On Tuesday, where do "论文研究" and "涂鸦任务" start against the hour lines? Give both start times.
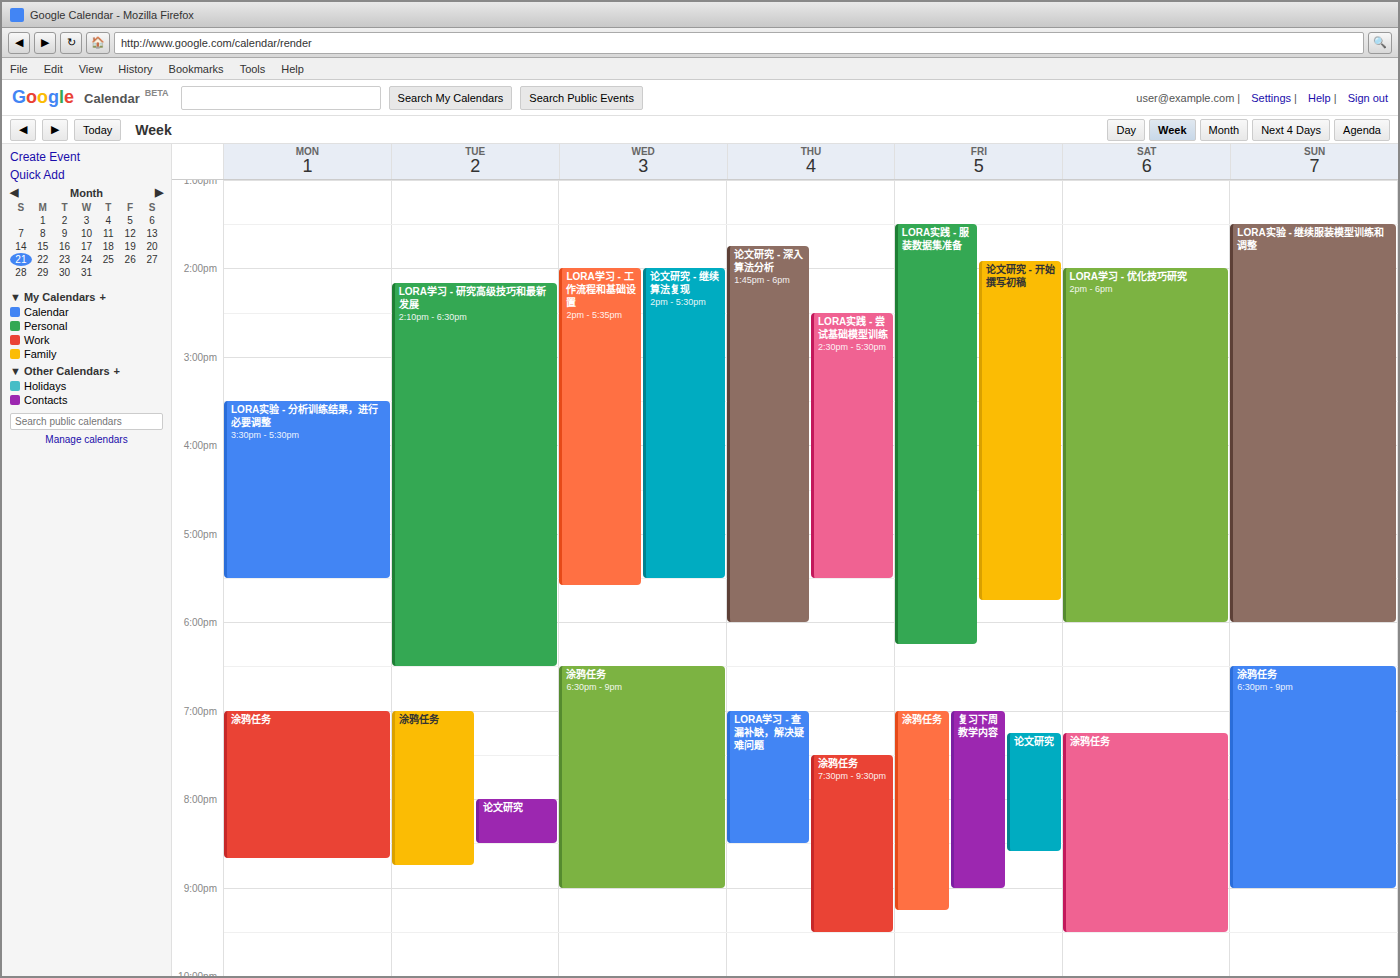
"论文研究": 8:00 PM, exactly on the 8 PM line. "涂鸦任务": 7:00 PM, exactly on the 7 PM line.